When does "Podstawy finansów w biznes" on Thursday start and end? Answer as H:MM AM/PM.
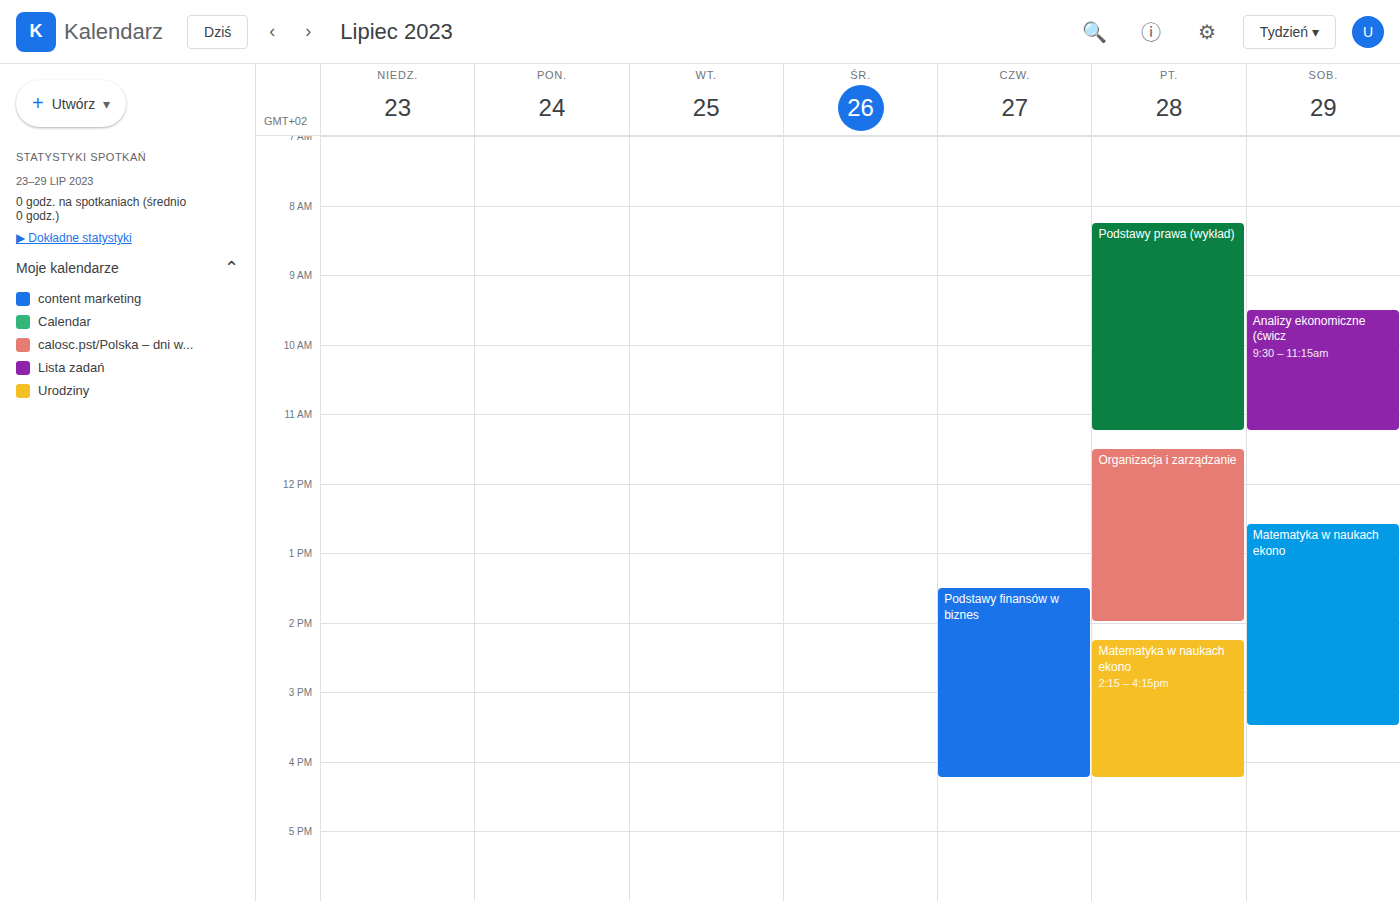
1:30 PM to 4:15 PM